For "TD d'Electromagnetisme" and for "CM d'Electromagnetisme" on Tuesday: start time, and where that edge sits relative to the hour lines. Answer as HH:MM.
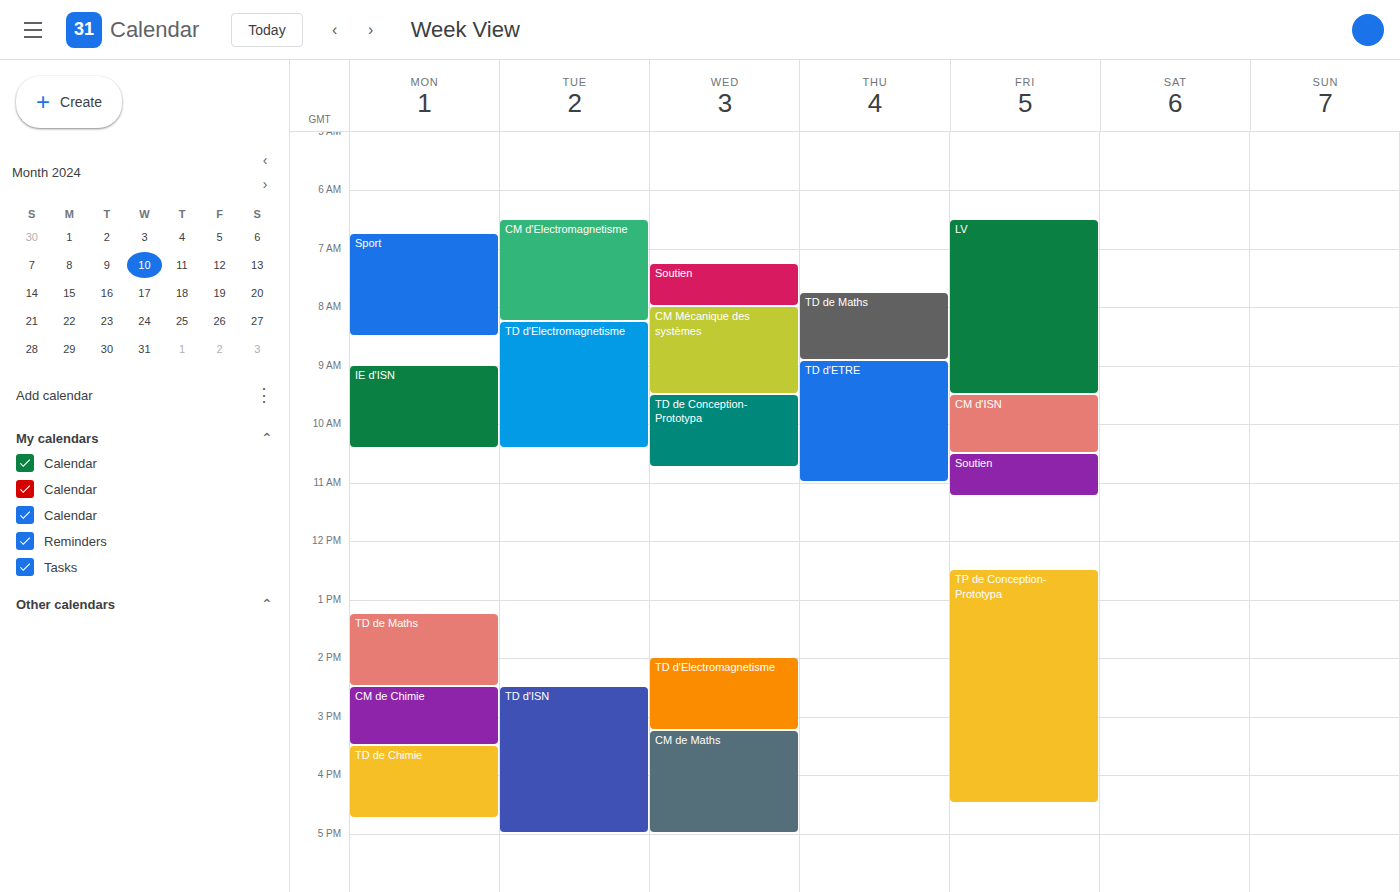
"TD d'Electromagnetisme": 08:15, neither: a quarter of the way from the 08:00 line to the 09:00 line. "CM d'Electromagnetisme": 06:30, halfway between the 06:00 and 07:00 lines.